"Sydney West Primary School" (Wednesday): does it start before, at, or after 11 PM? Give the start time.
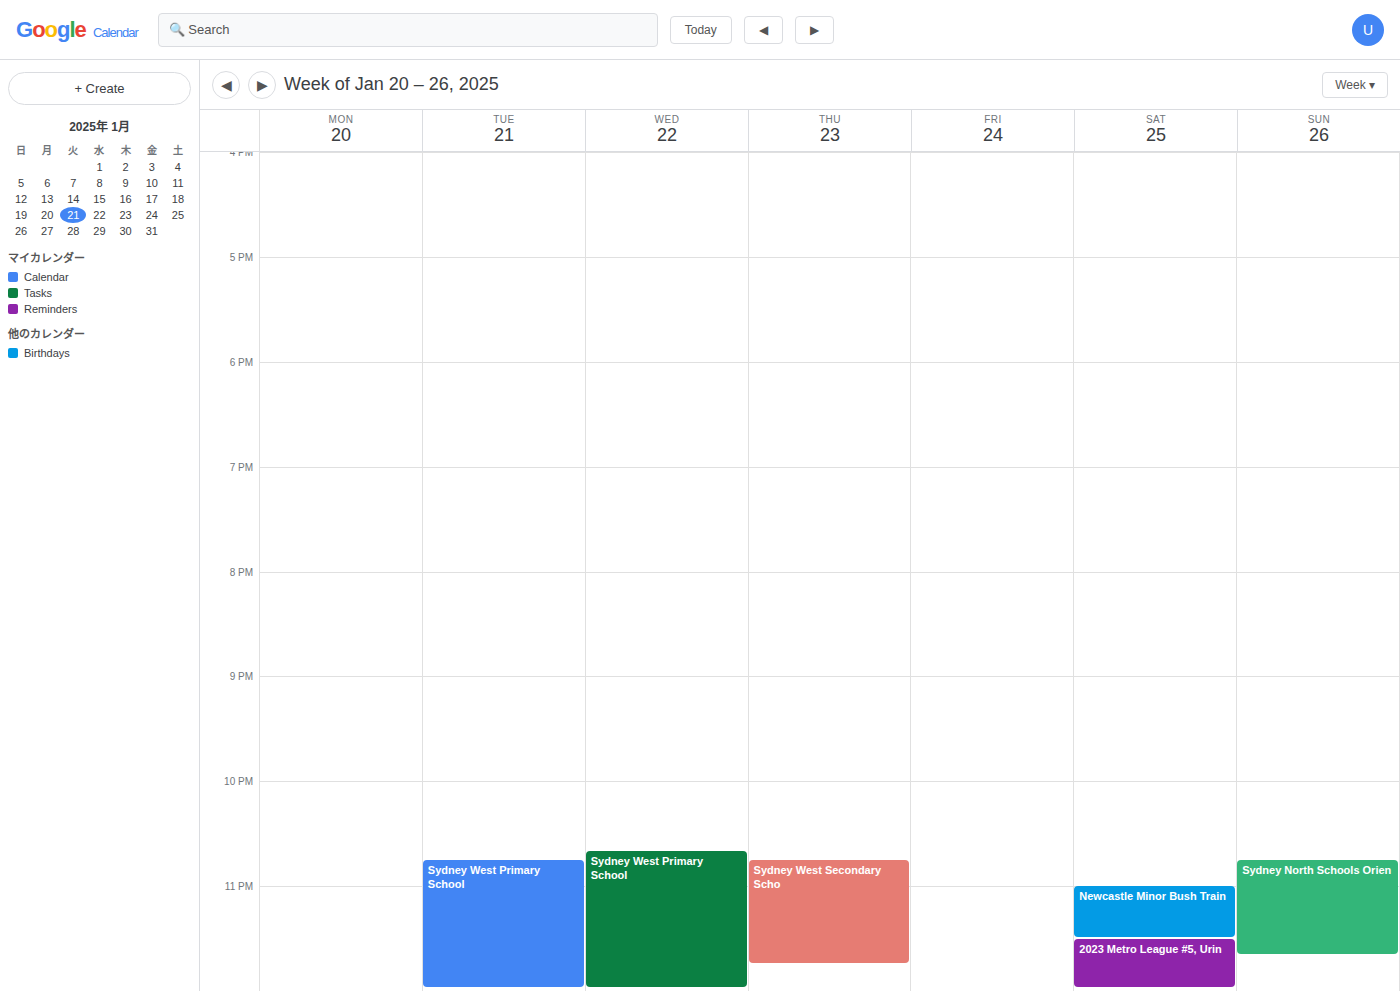
10:40 PM -- before 11 PM, 20 minutes above the 11 PM line.